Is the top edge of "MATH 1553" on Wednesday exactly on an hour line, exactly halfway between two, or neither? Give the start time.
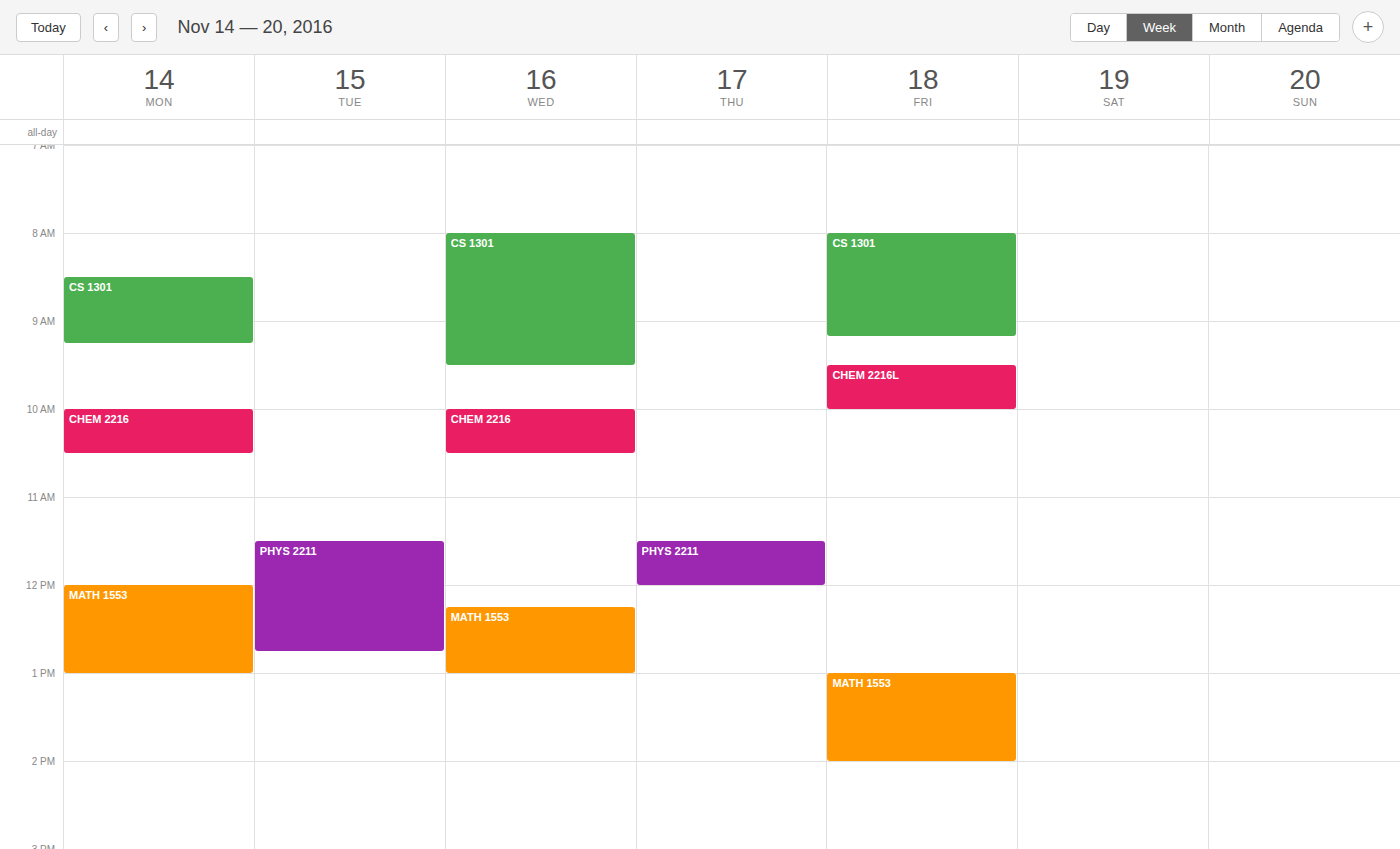
12:15 PM -- neither: a quarter of the way from the 12 PM line to the 1 PM line.